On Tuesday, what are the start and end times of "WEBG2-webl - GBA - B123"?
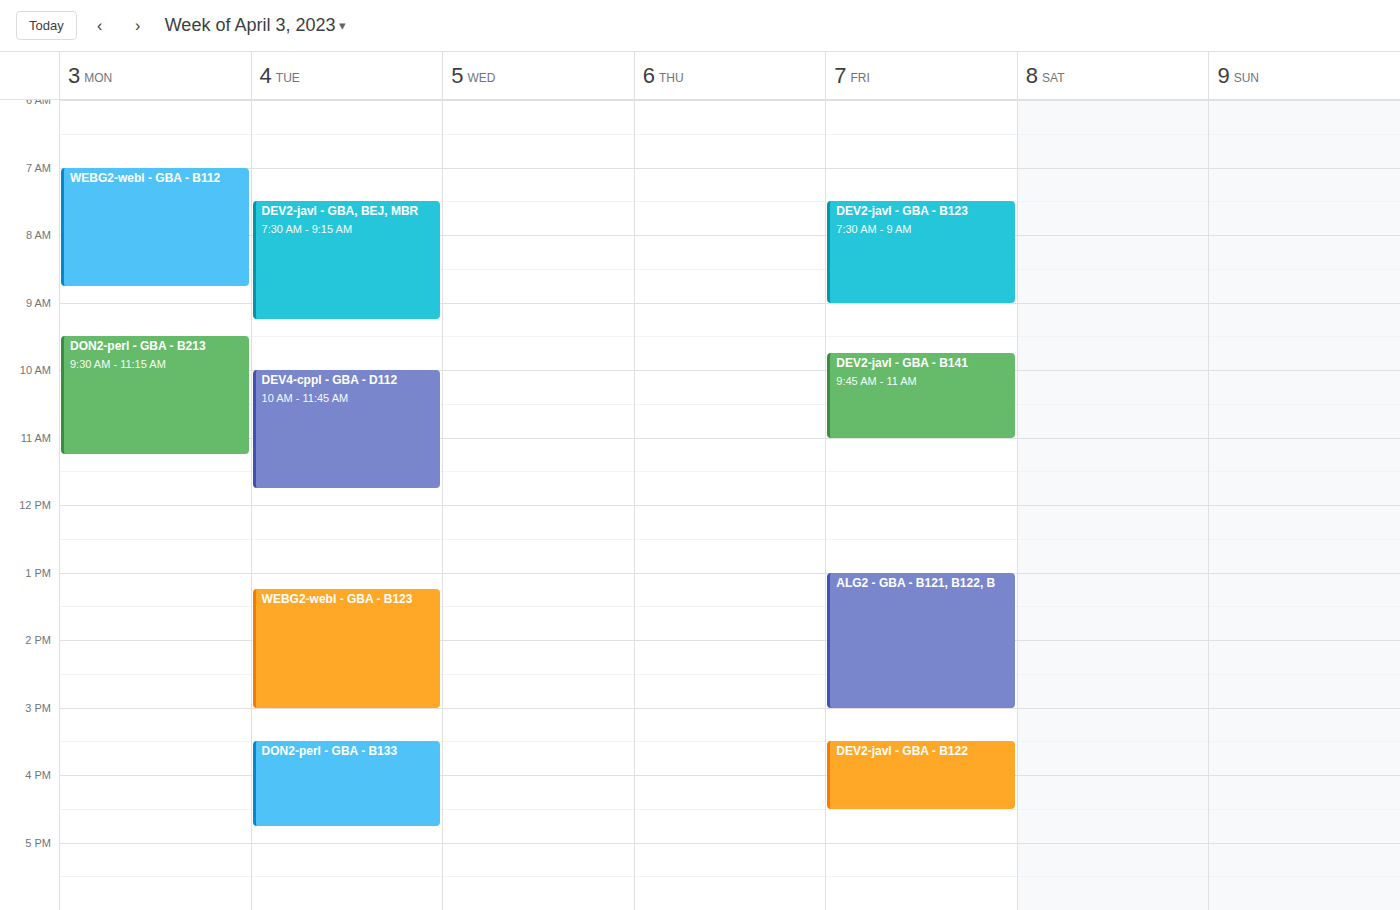
1:15 PM to 3:00 PM